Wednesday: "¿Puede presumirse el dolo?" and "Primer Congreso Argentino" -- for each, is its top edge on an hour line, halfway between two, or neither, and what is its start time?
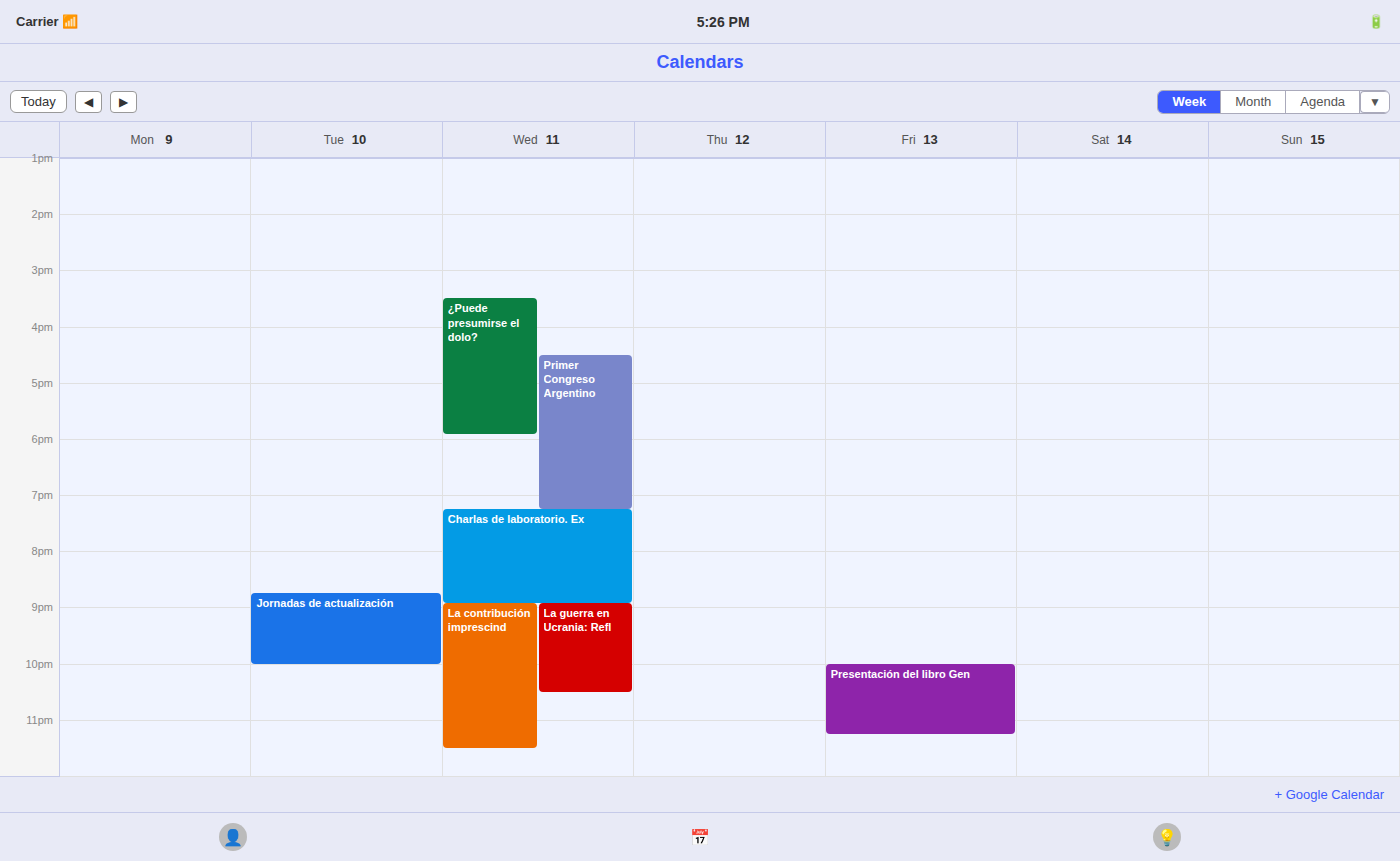
"¿Puede presumirse el dolo?": 3:30 PM, halfway between the 3 PM and 4 PM lines. "Primer Congreso Argentino": 4:30 PM, halfway between the 4 PM and 5 PM lines.